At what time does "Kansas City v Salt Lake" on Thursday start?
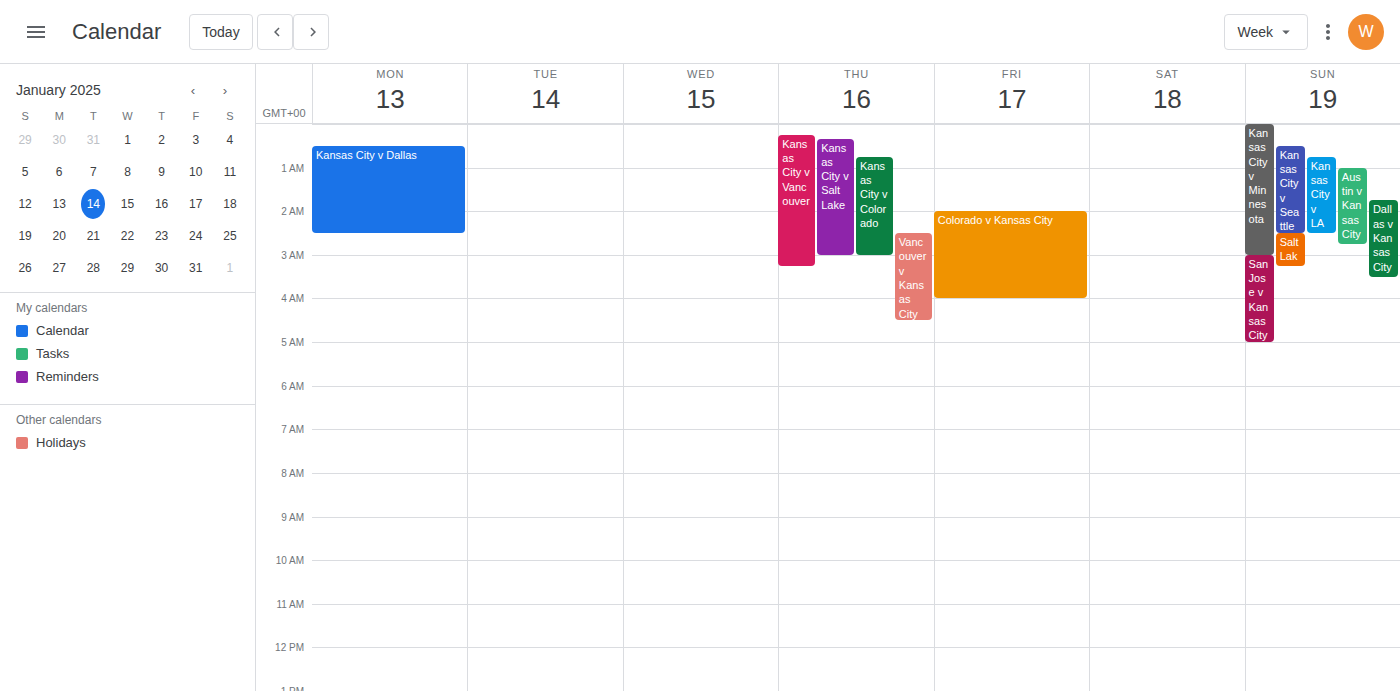
12:20 AM